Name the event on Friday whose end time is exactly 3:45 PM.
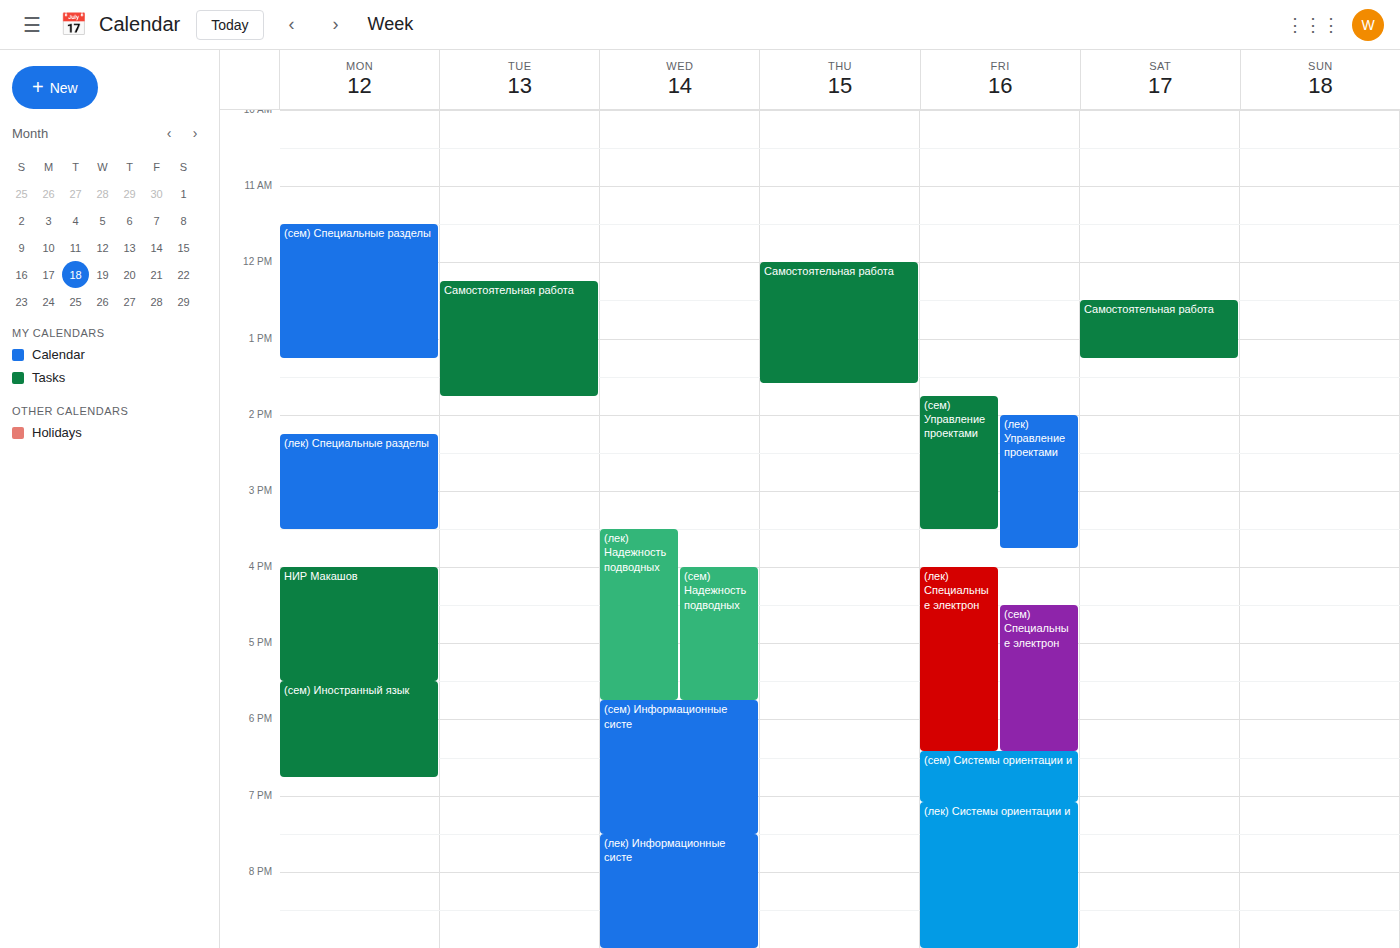
"(лек) Управление проектами"